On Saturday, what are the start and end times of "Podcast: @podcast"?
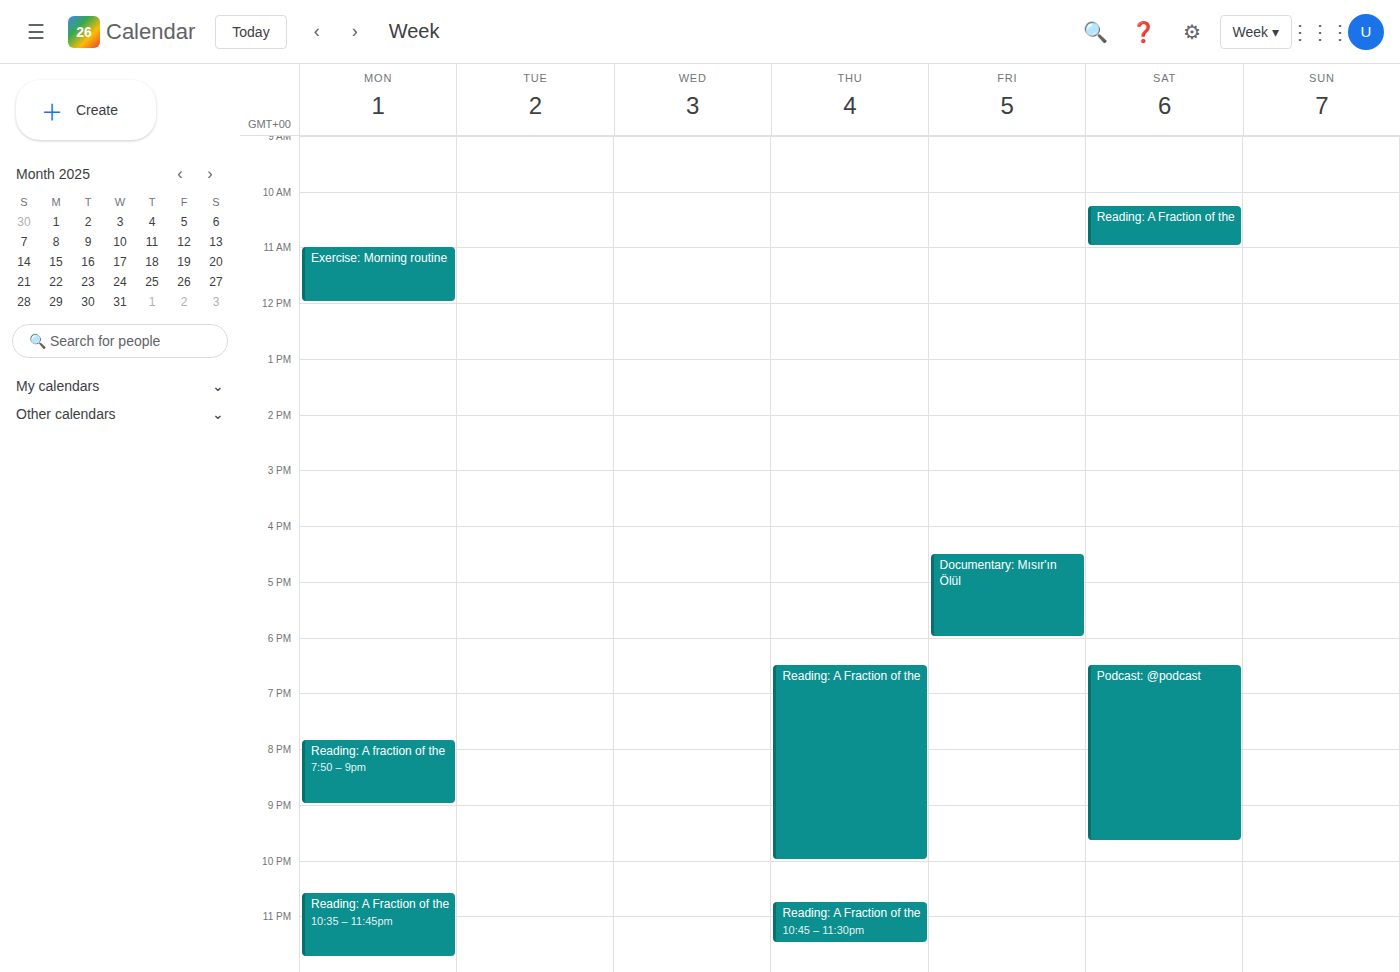
6:30 PM to 9:40 PM